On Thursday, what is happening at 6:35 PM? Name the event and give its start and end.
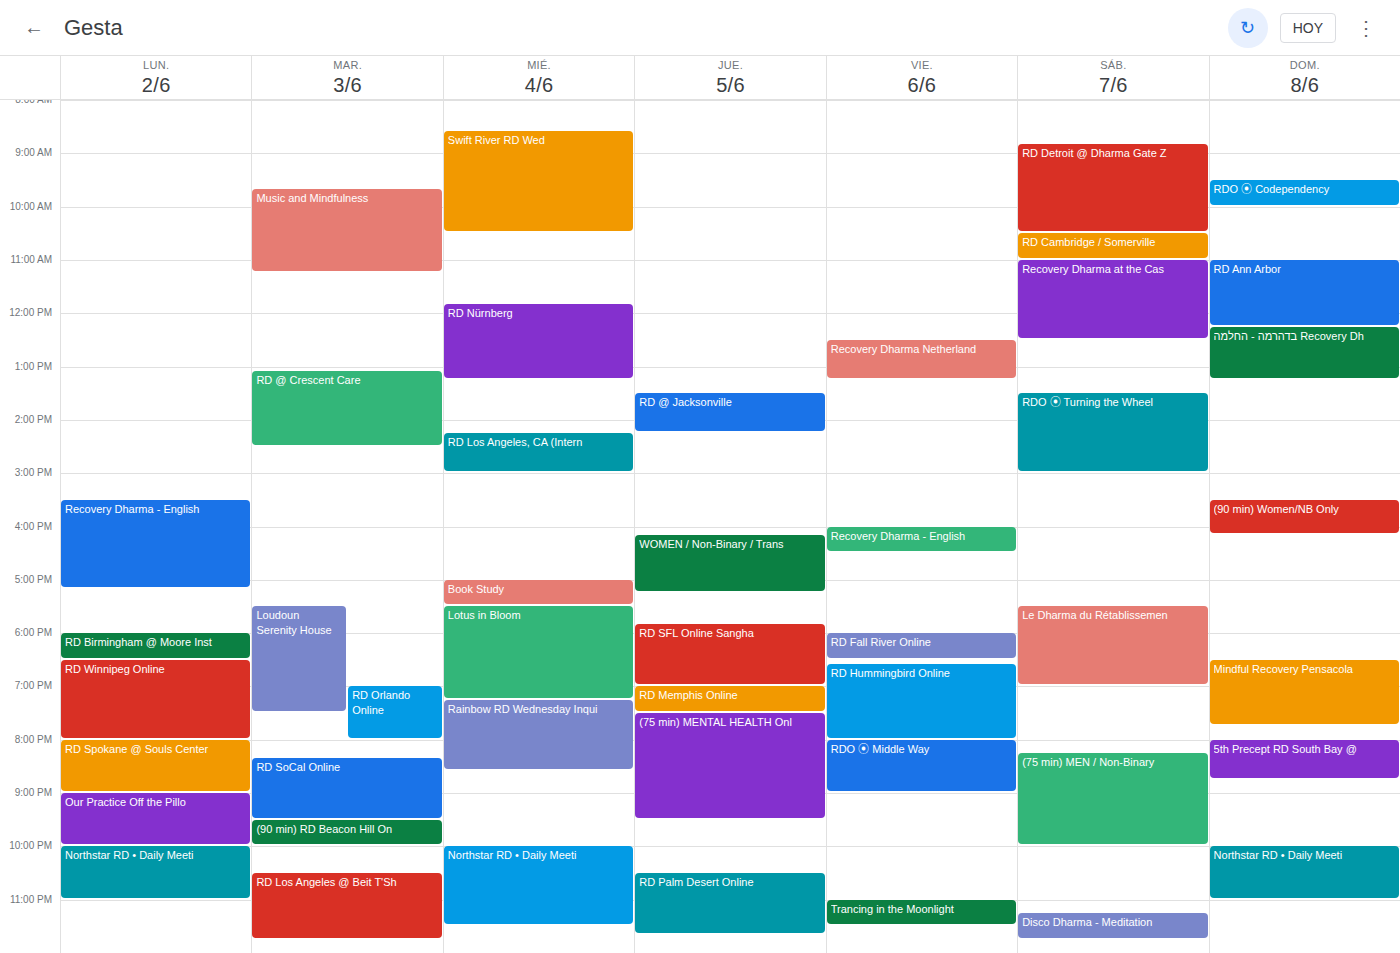
"RD SFL Online Sangha", 5:50 PM to 7:00 PM